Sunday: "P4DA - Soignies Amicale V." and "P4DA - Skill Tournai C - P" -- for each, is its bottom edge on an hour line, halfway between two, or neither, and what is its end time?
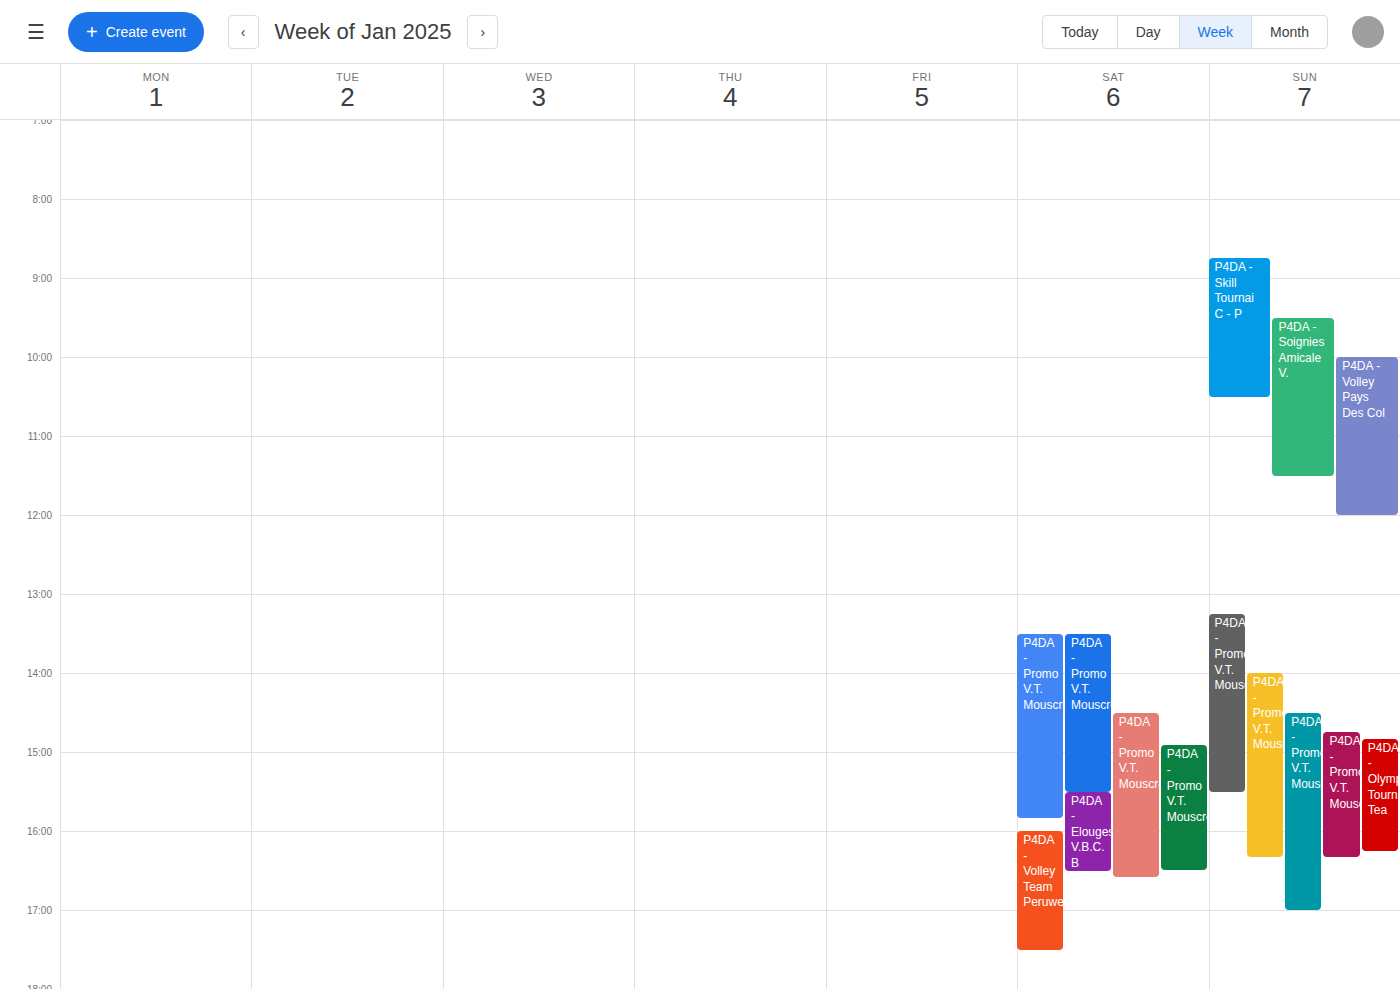
"P4DA - Soignies Amicale V.": 11:30 AM, halfway between the 11 AM and 12 PM lines. "P4DA - Skill Tournai C - P": 10:30 AM, halfway between the 10 AM and 11 AM lines.